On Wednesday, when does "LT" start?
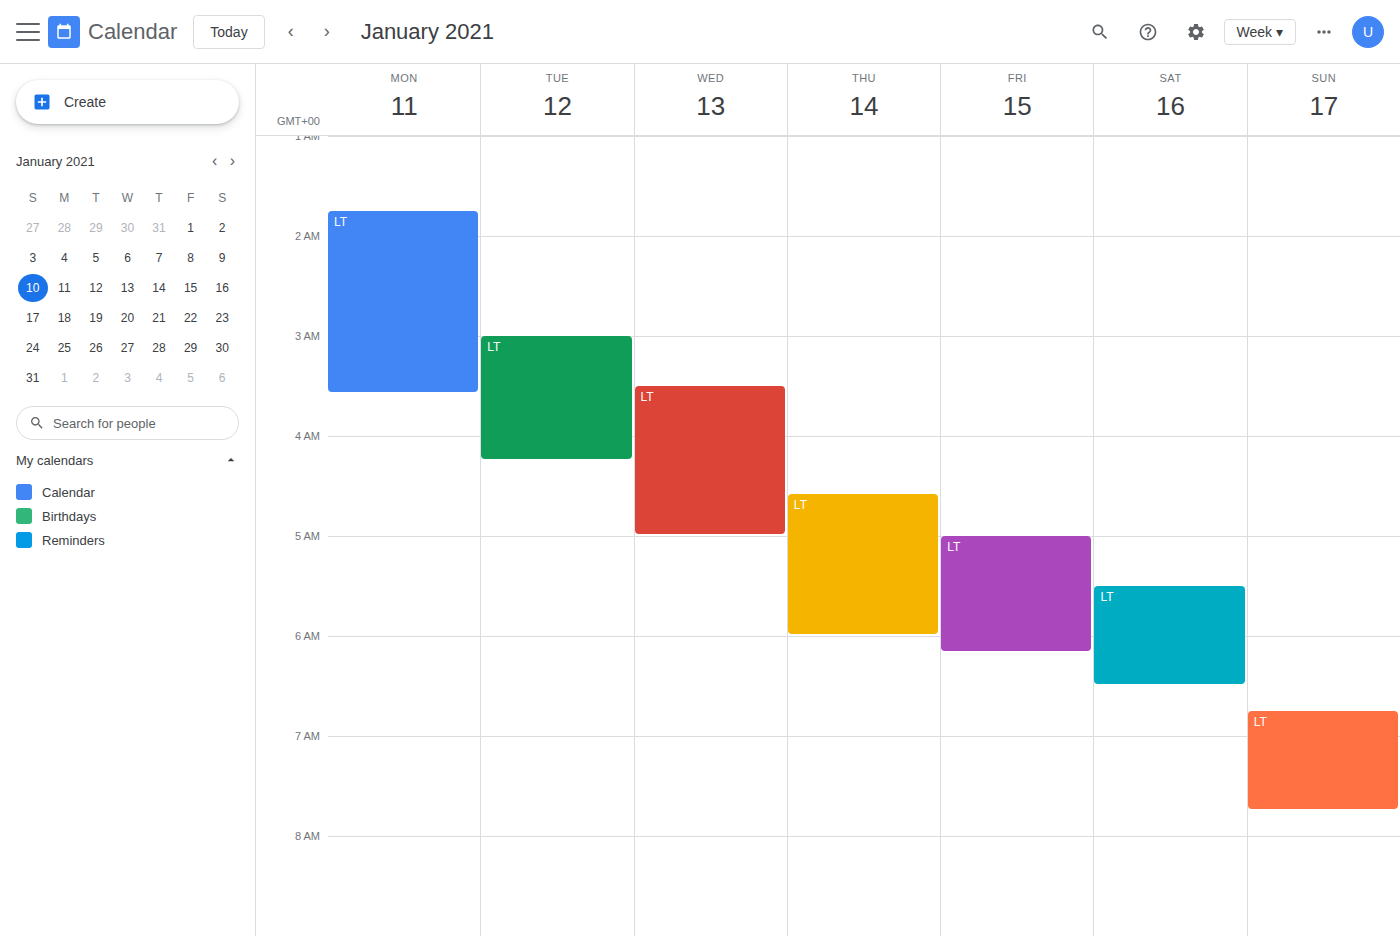
3:30 AM